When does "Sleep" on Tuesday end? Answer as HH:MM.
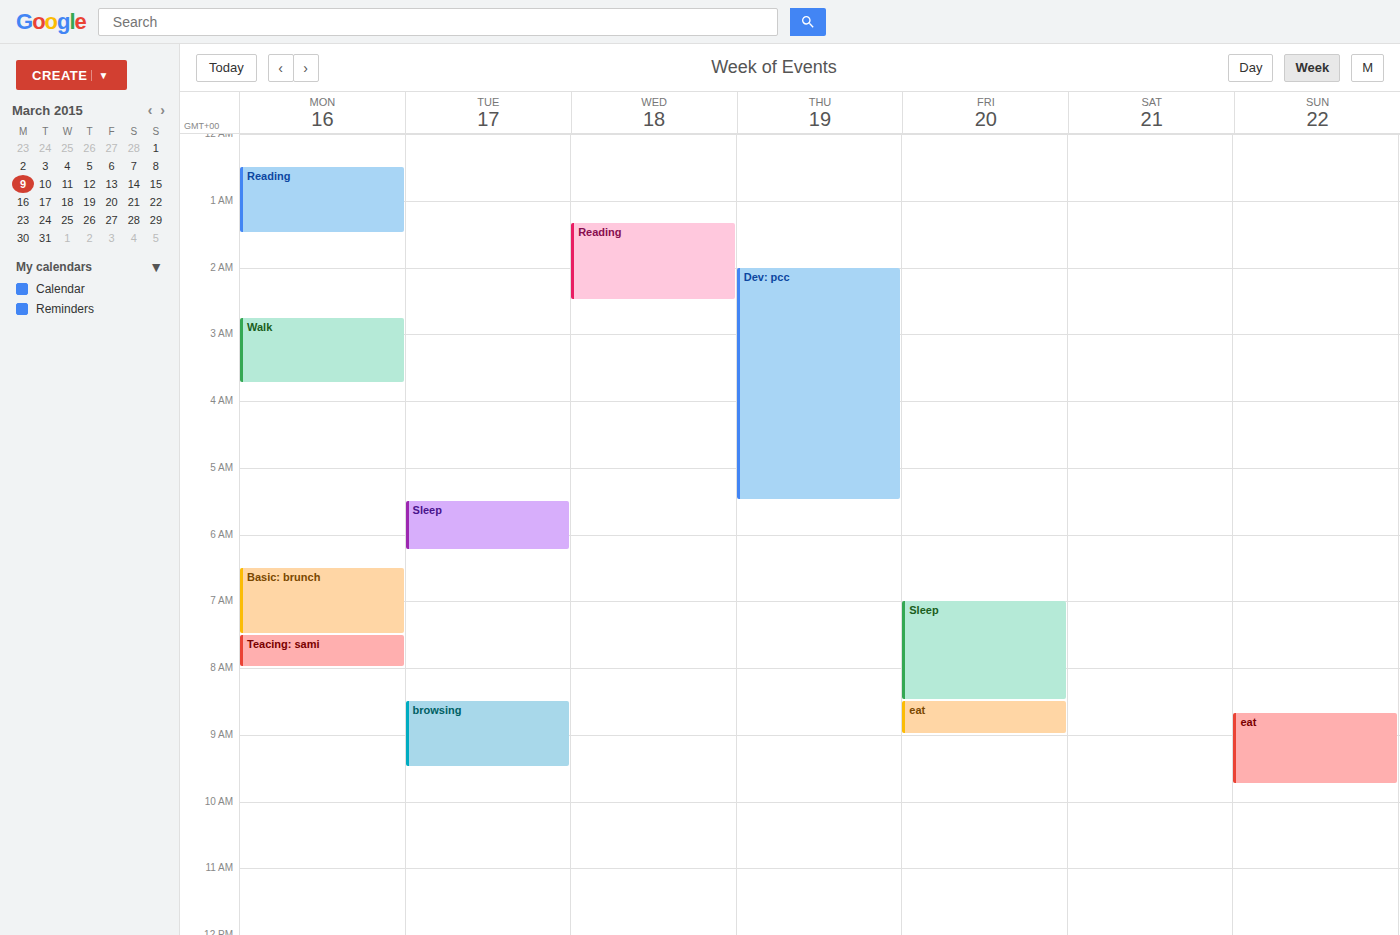
06:15